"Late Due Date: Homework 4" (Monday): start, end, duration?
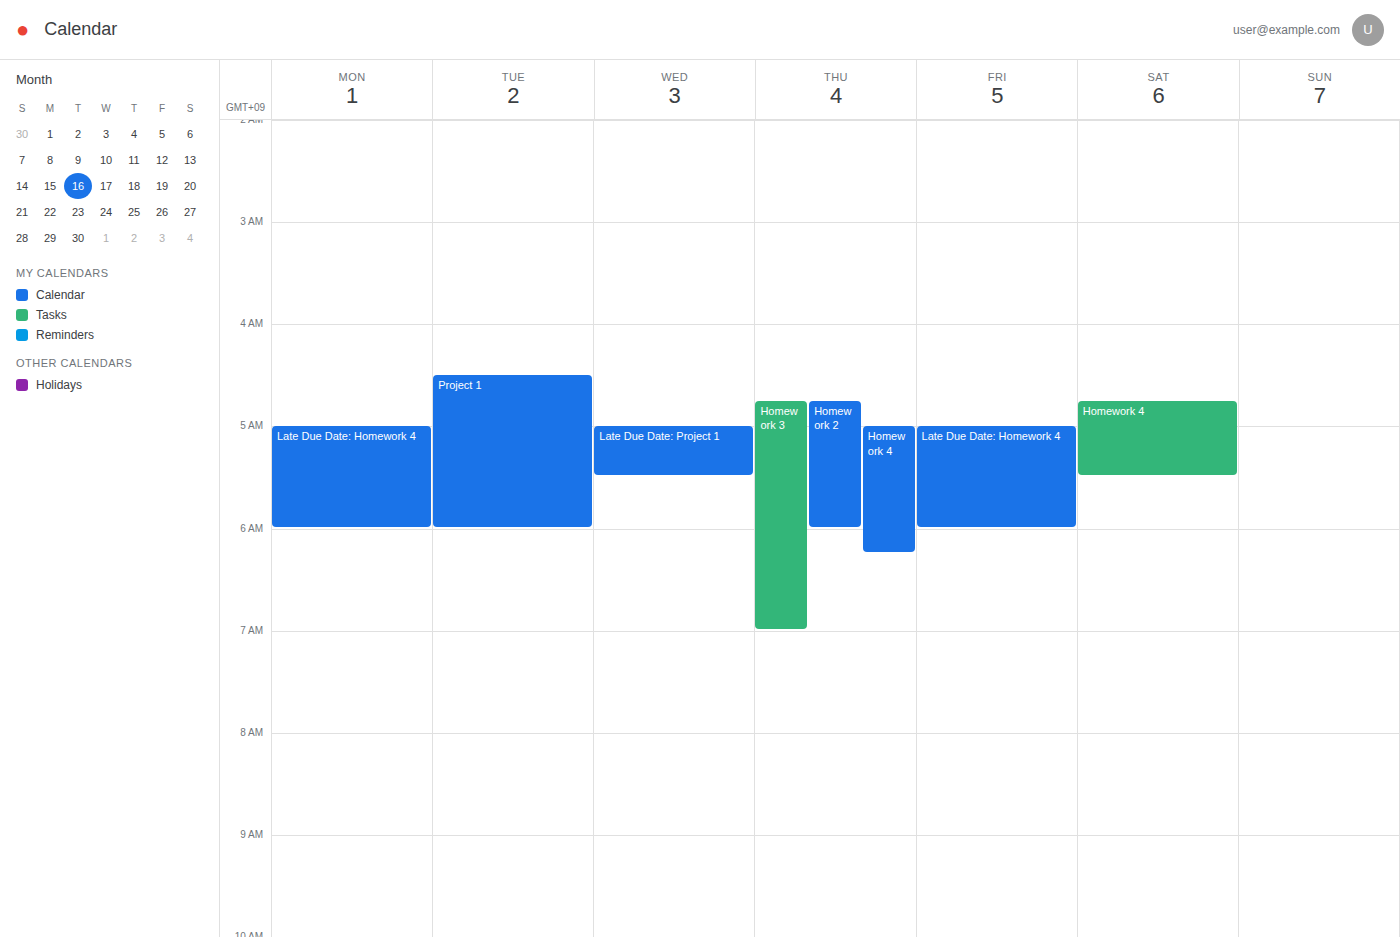
05:00 to 06:00, 1 hour